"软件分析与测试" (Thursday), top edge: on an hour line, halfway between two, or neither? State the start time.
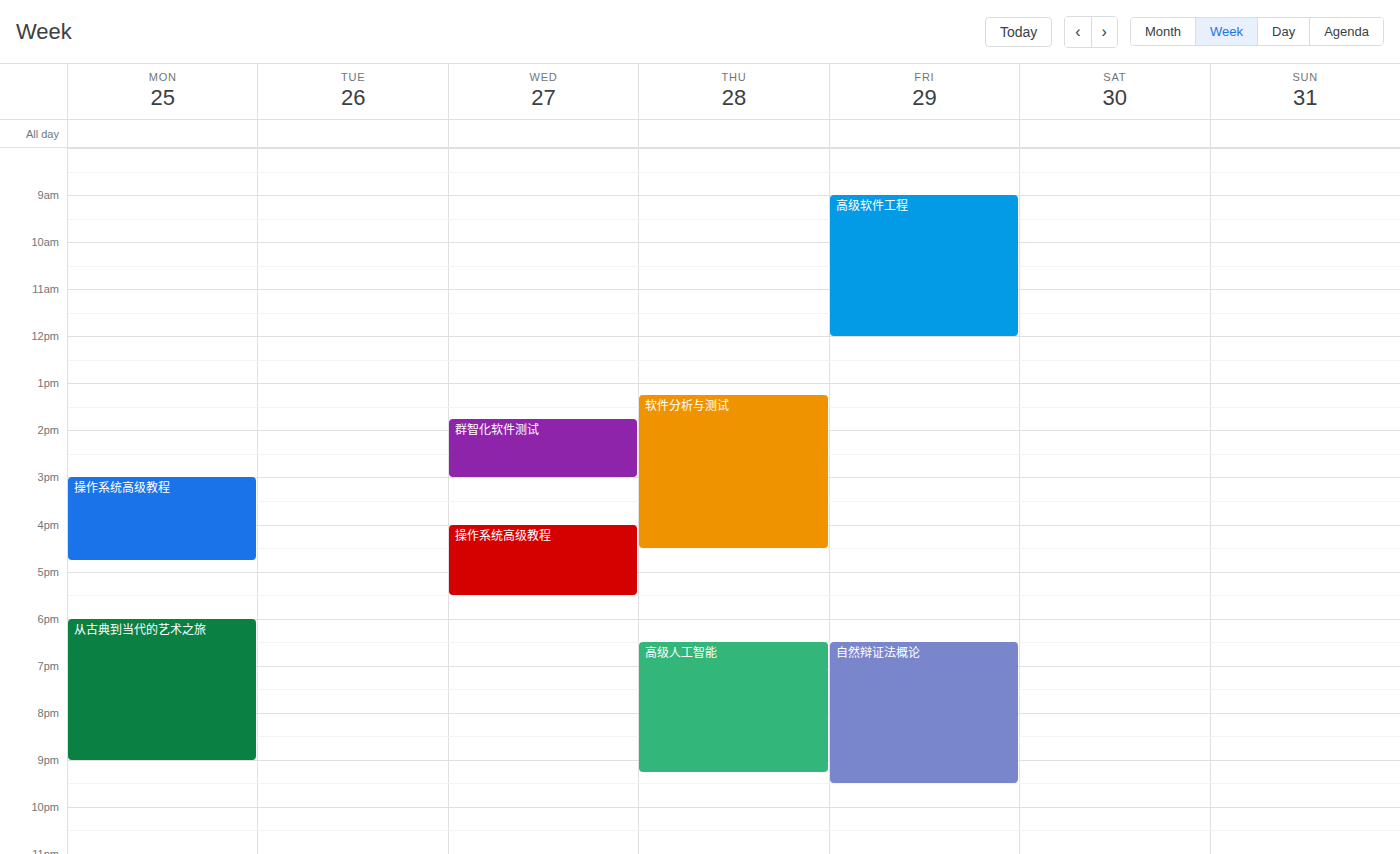
1:15 PM -- neither: a quarter of the way from the 1 PM line to the 2 PM line.